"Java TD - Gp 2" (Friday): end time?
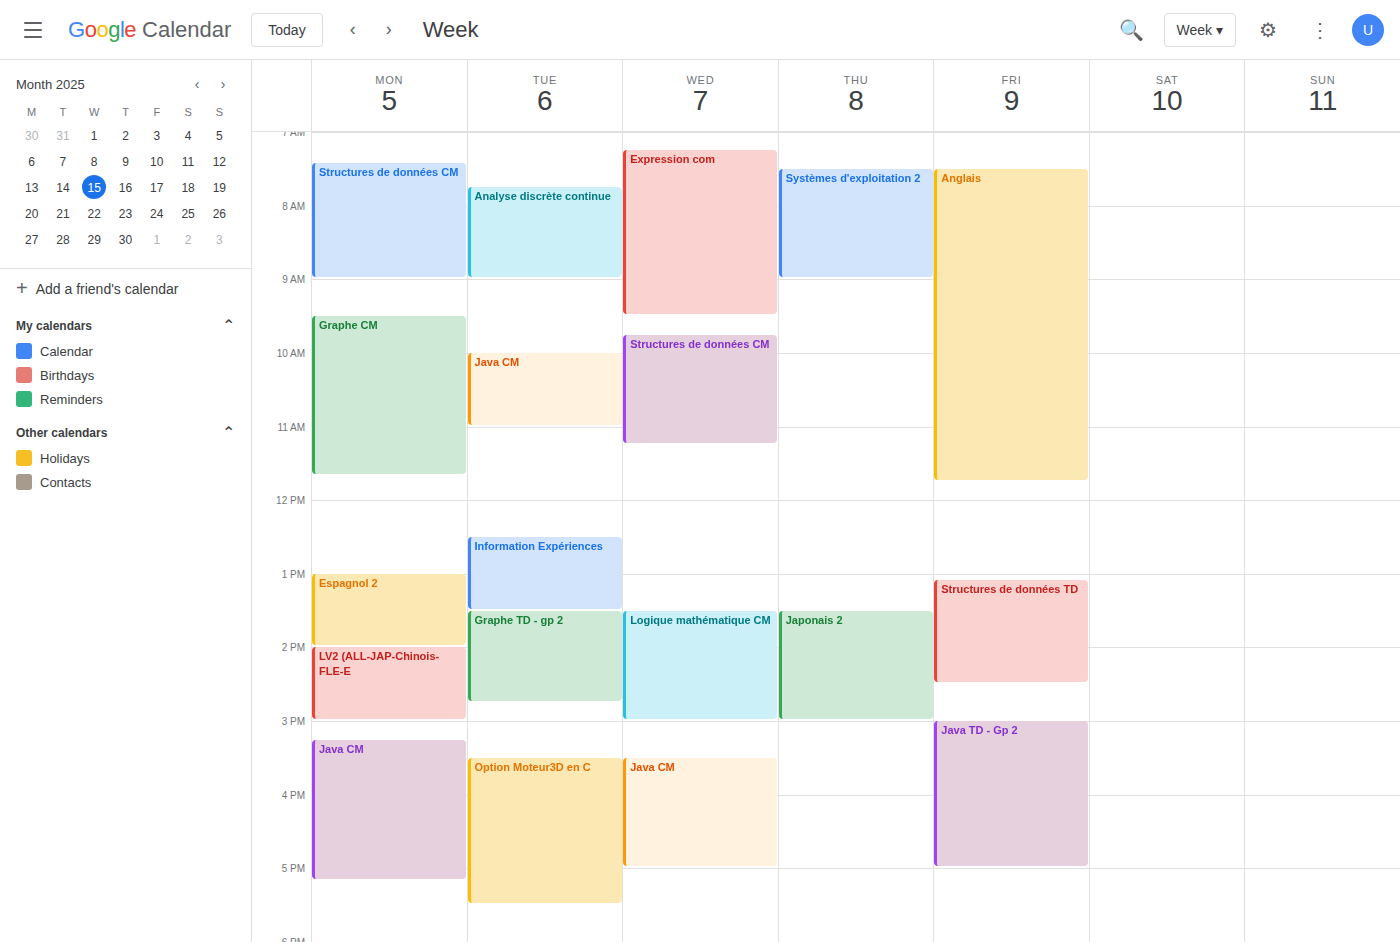
5:00 PM